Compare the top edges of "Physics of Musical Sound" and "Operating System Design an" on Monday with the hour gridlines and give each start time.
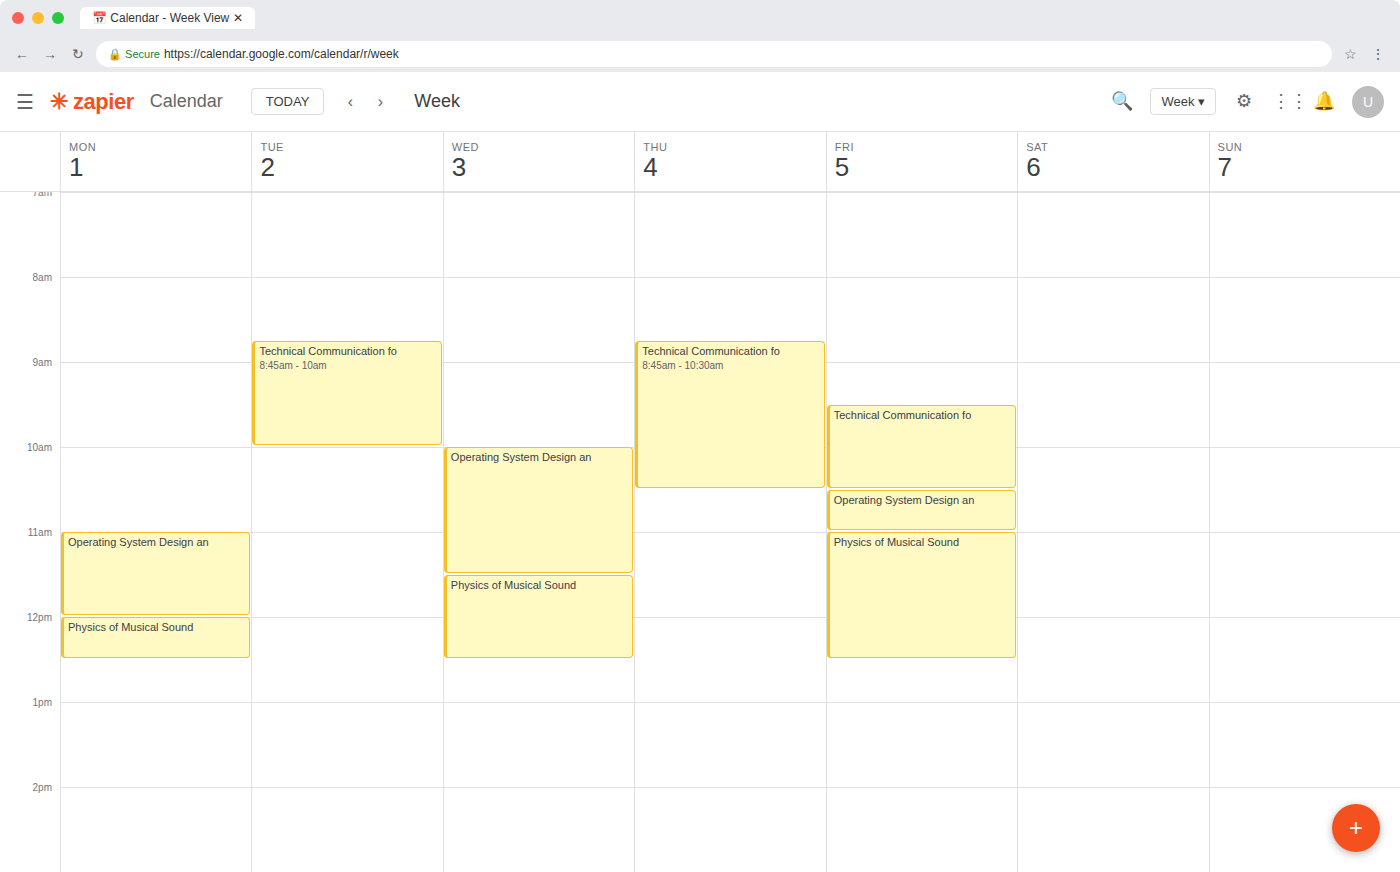
"Physics of Musical Sound": 12:00 PM, exactly on the 12 PM line. "Operating System Design an": 11:00 AM, exactly on the 11 AM line.